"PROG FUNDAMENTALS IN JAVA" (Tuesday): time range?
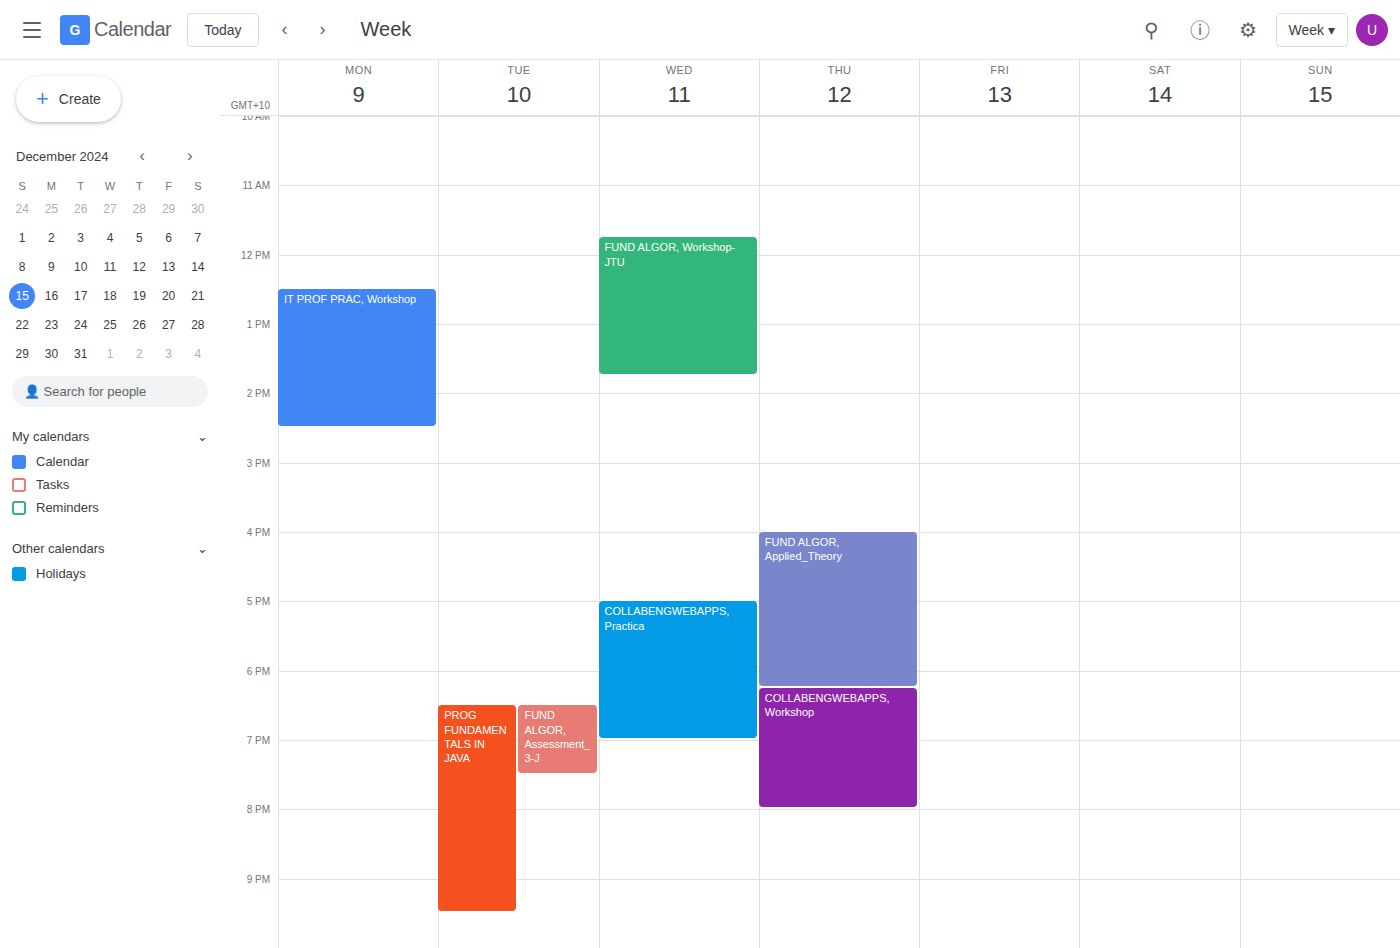
6:30 PM to 9:30 PM